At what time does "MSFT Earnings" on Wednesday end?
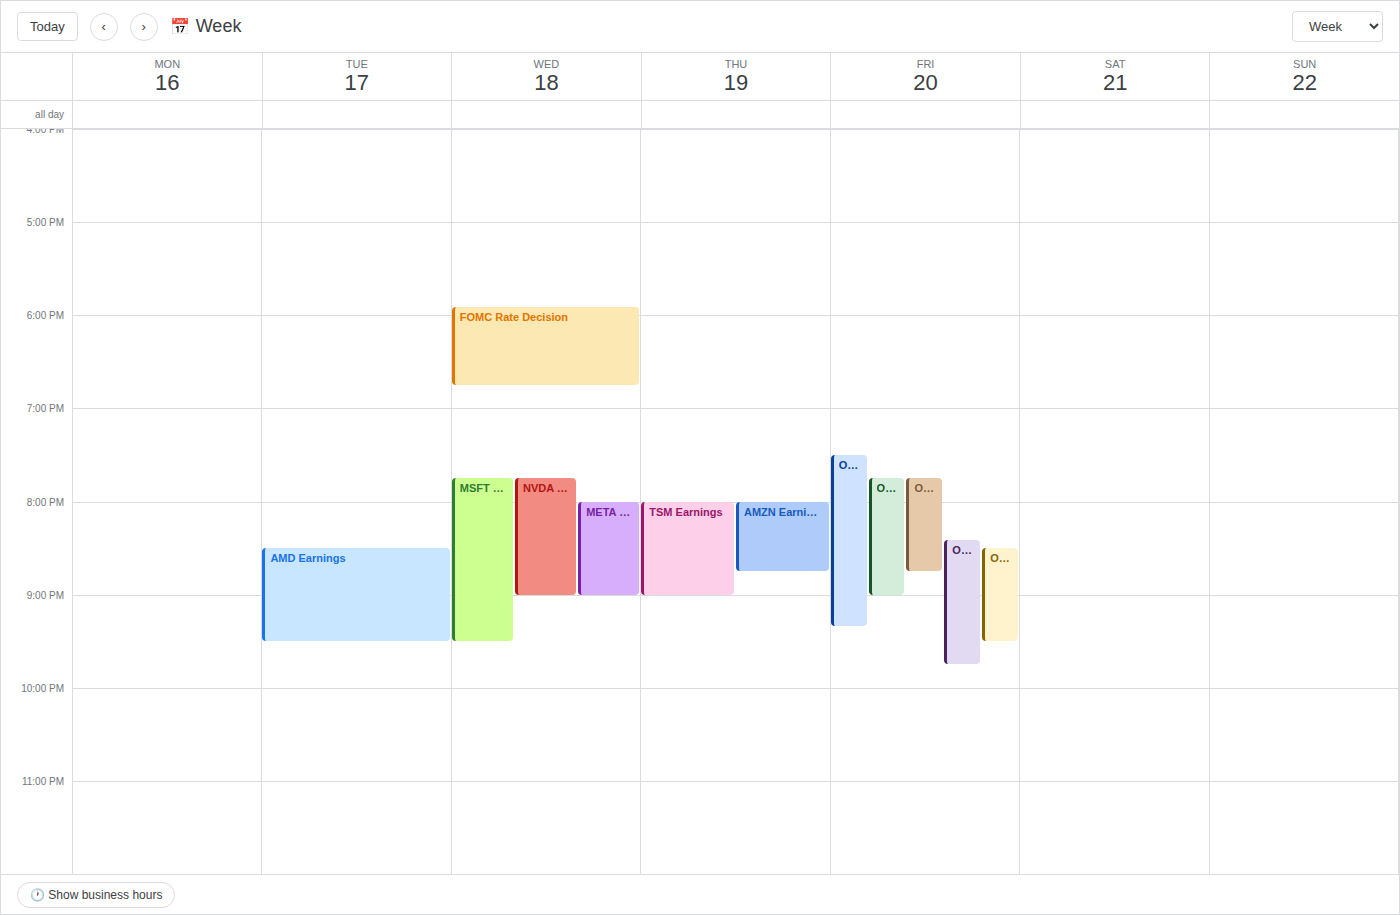
9:30 PM